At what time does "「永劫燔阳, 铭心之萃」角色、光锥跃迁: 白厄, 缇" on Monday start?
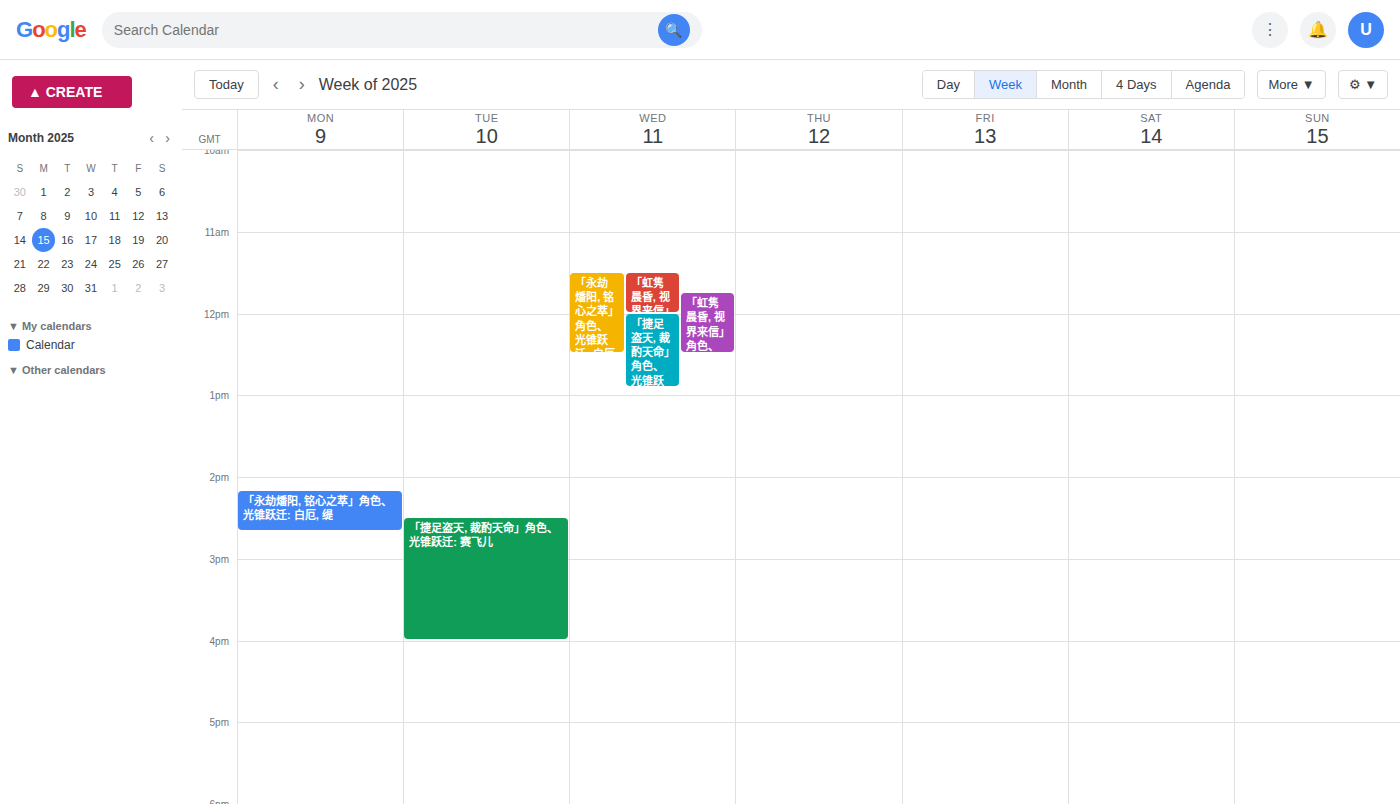
2:10 PM